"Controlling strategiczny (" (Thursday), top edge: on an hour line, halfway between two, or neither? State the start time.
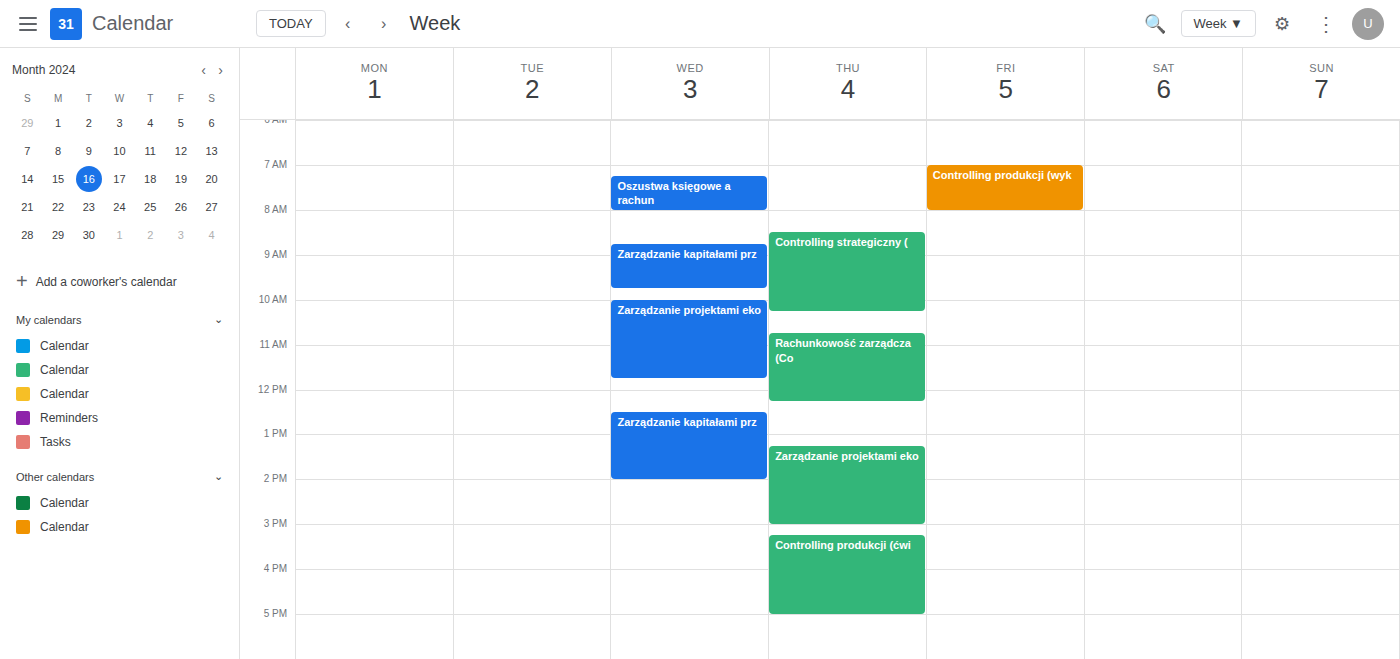
8:30 AM -- halfway between the 8 AM and 9 AM lines.